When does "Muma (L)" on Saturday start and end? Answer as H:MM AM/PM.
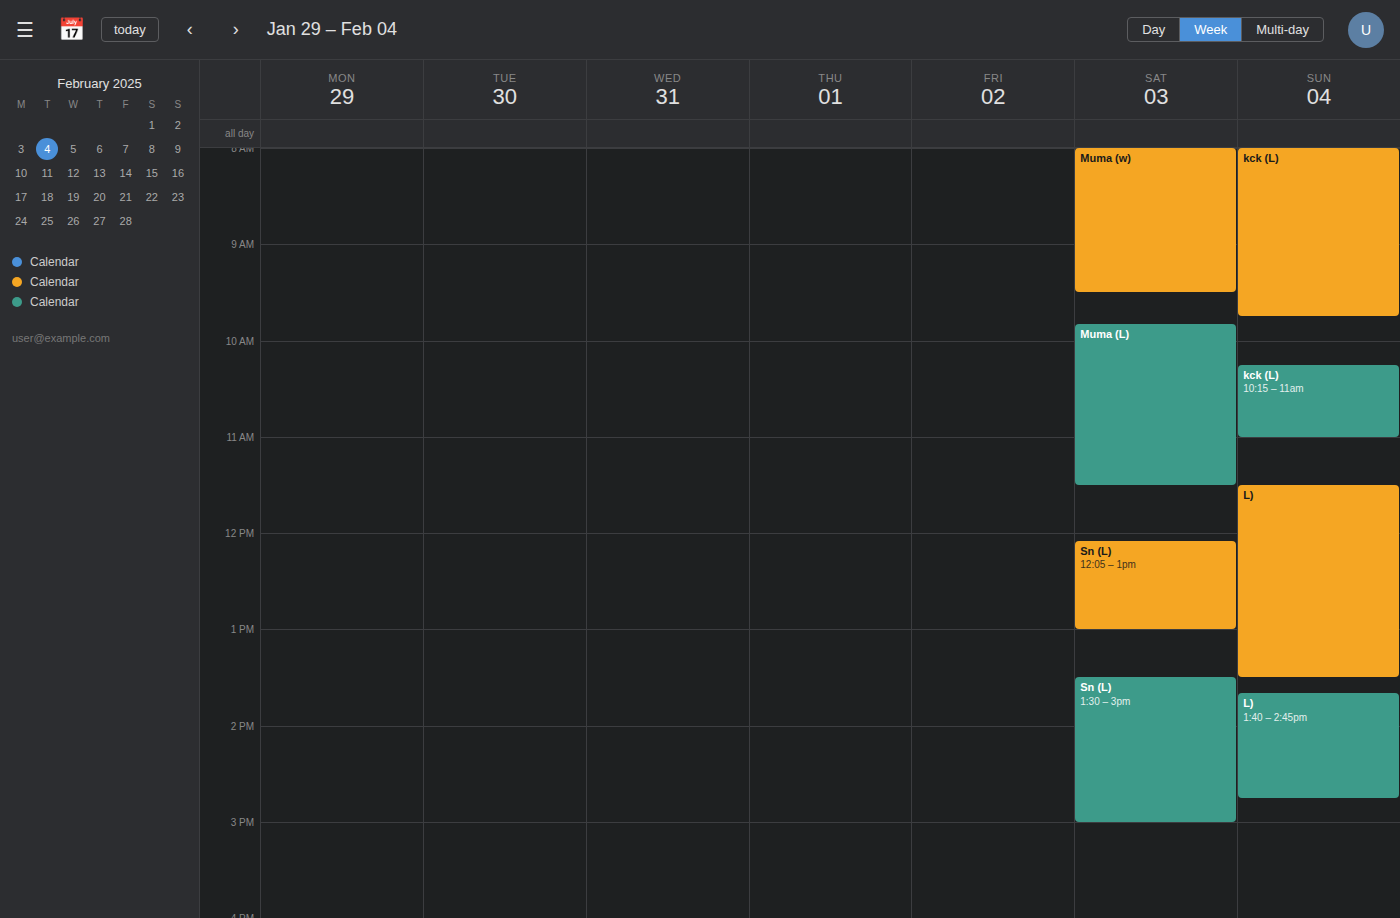
9:50 AM to 11:30 AM